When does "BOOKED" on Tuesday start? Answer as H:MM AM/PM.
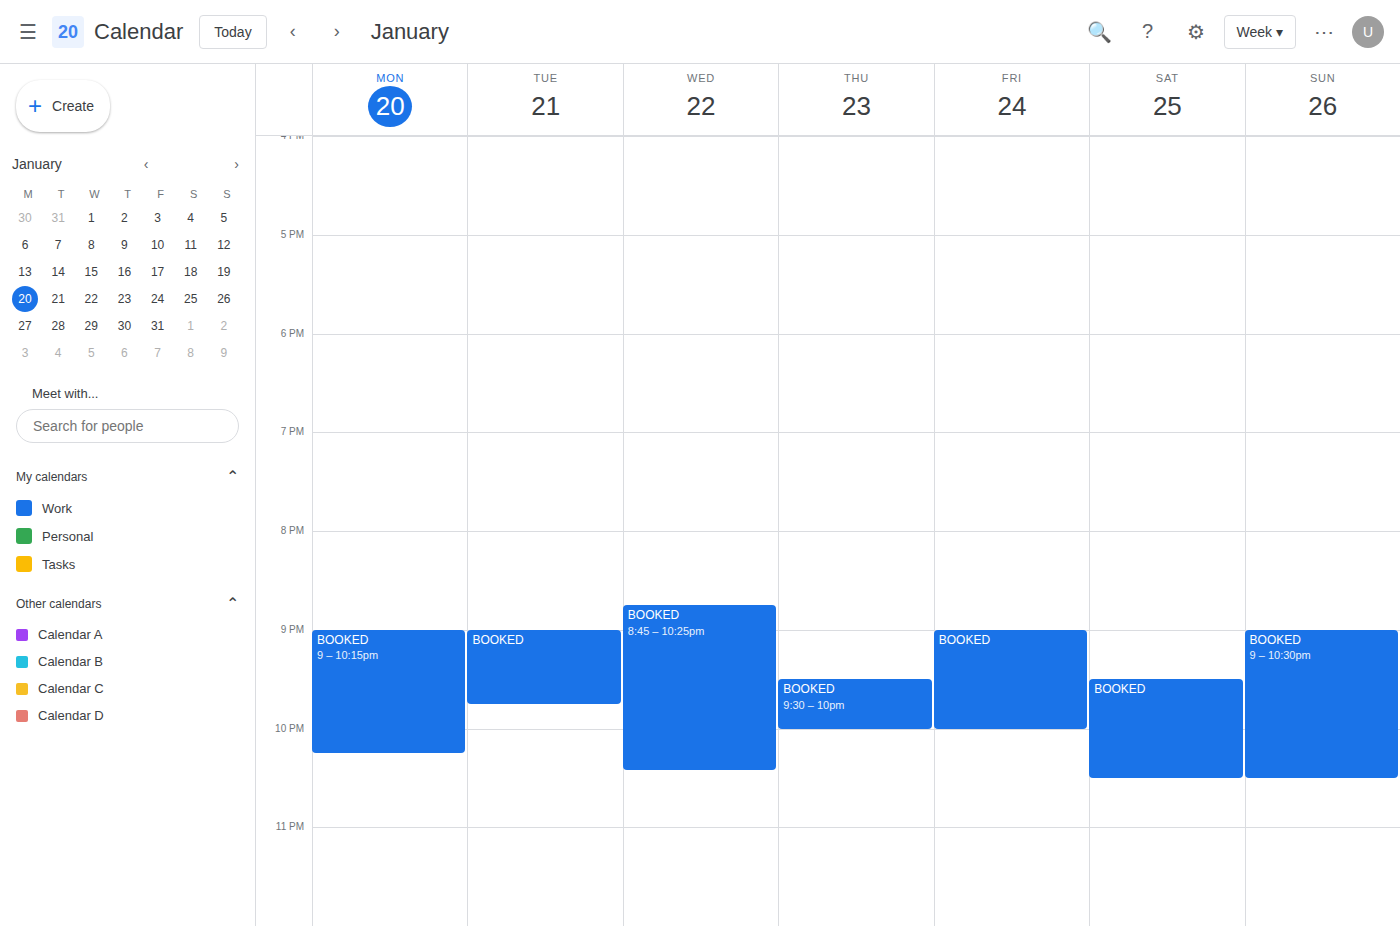
9:00 PM